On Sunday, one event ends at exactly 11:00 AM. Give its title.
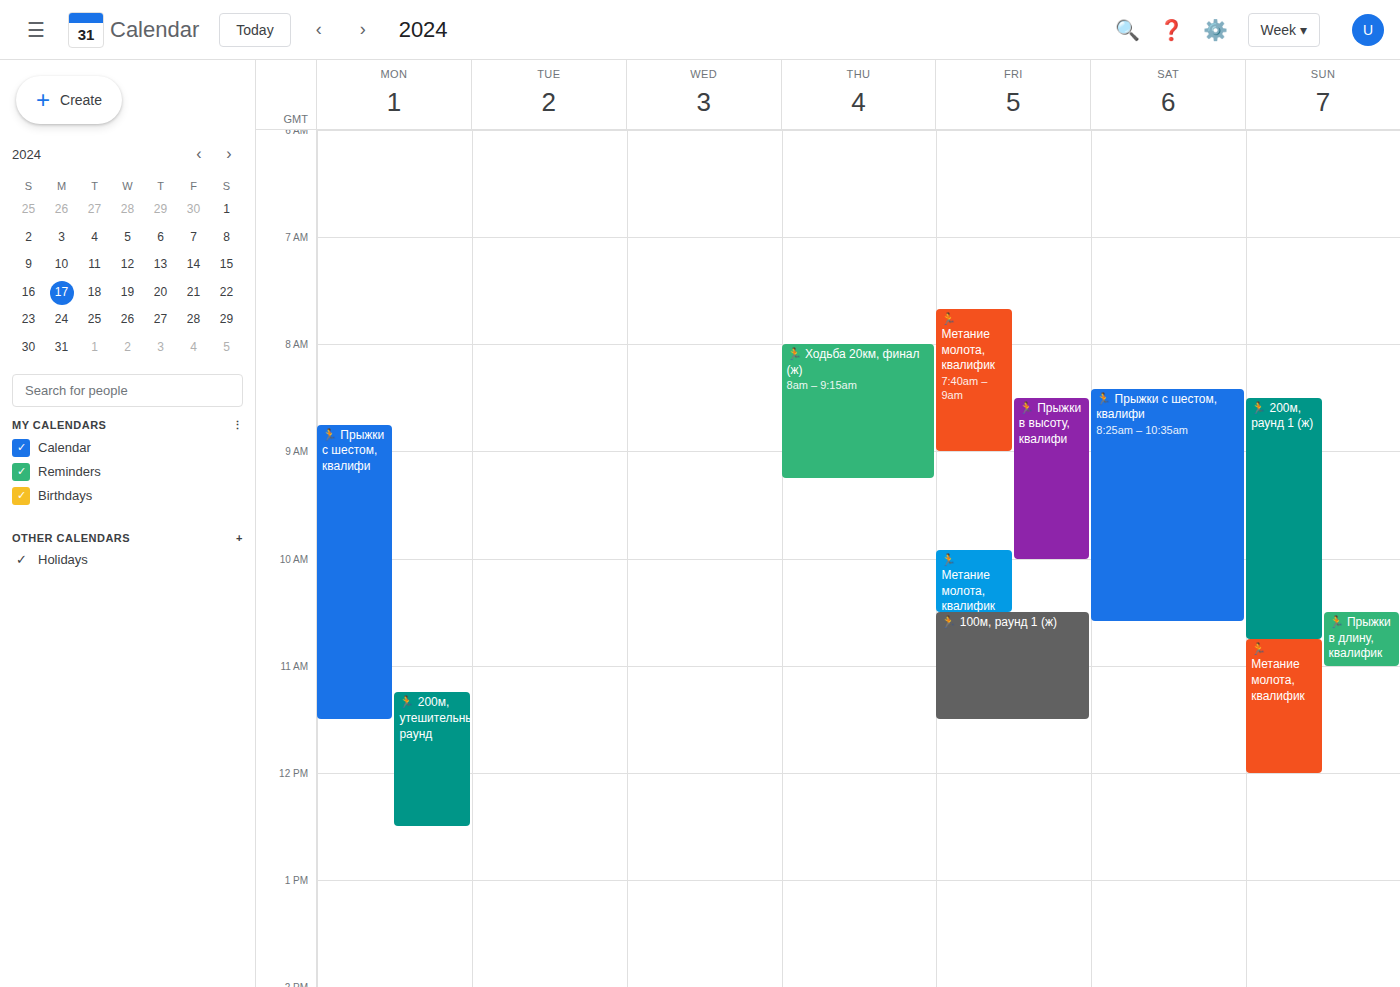
"🏃 Прыжки в длину, квалифик"